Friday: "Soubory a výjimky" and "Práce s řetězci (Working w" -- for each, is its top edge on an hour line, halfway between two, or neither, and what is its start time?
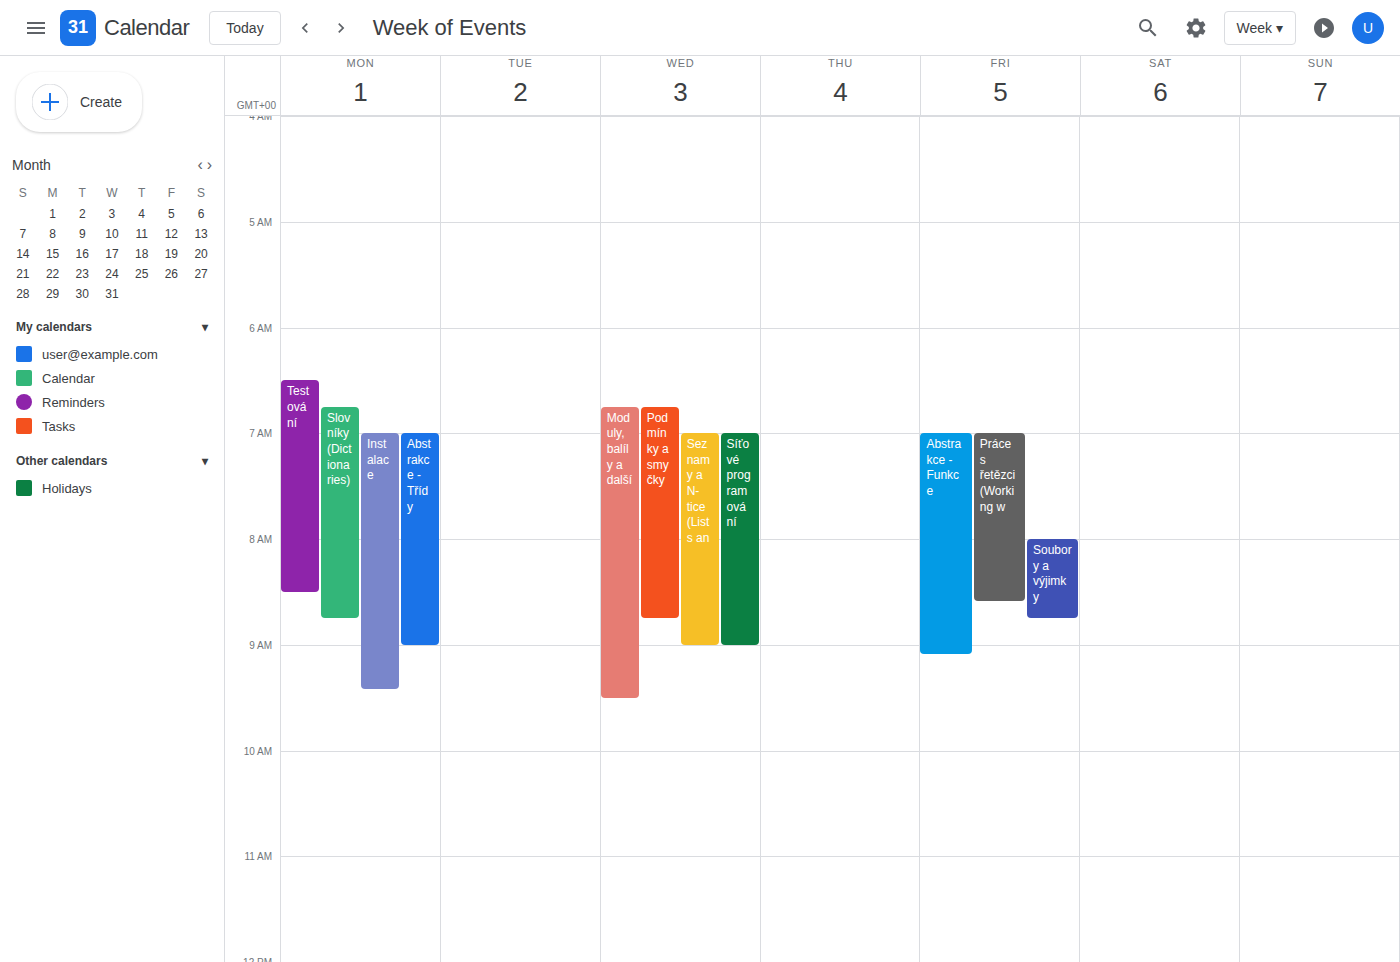
"Soubory a výjimky": 8:00 AM, exactly on the 8 AM line. "Práce s řetězci (Working w": 7:00 AM, exactly on the 7 AM line.